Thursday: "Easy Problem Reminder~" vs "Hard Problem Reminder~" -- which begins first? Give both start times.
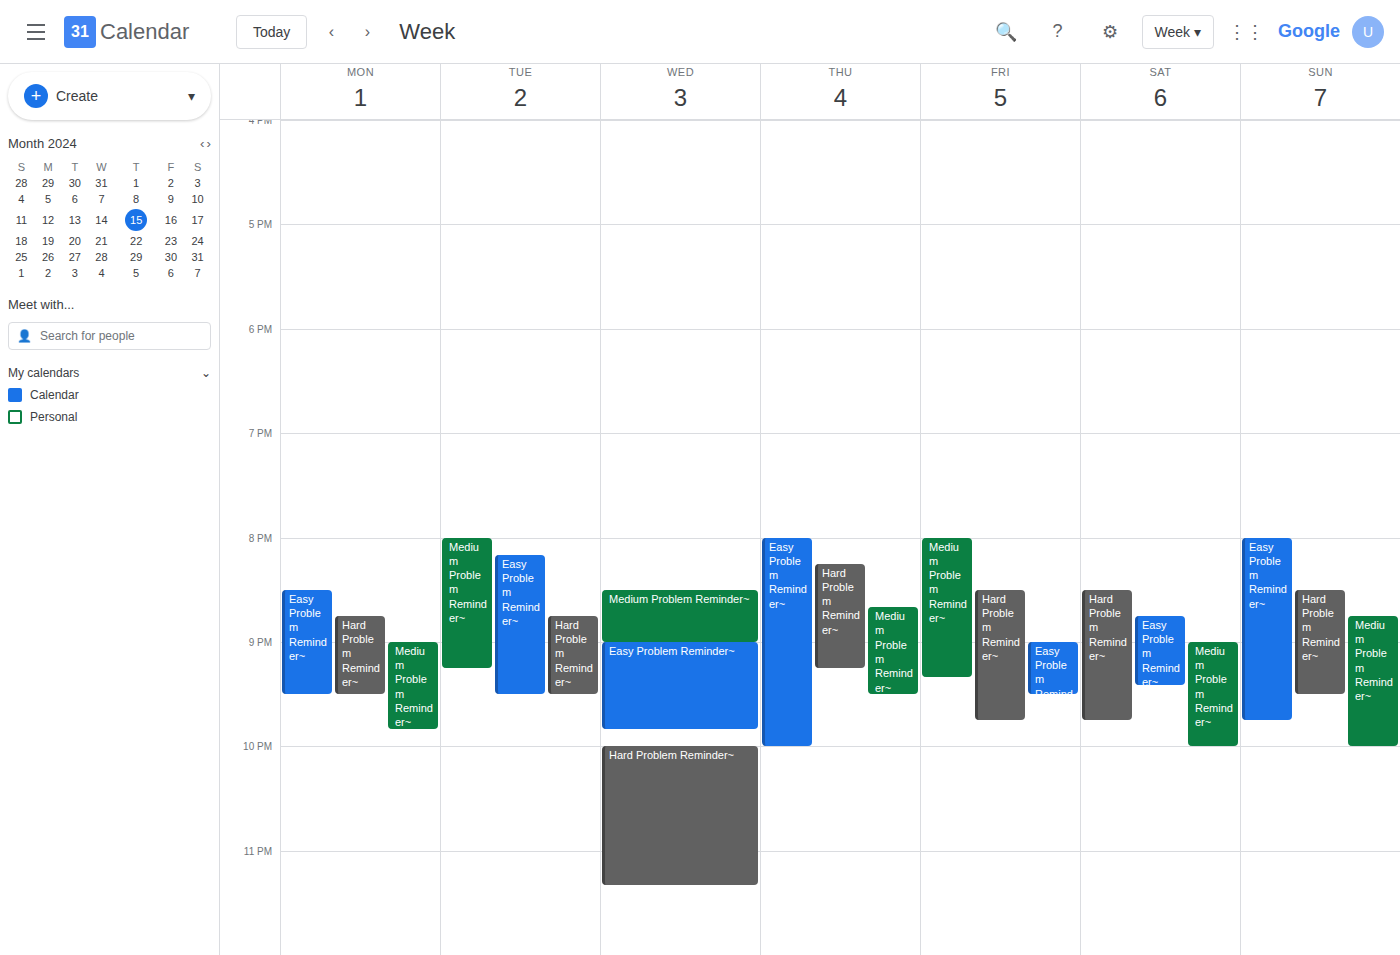
"Easy Problem Reminder~" 8:00 PM; "Hard Problem Reminder~" 8:15 PM.